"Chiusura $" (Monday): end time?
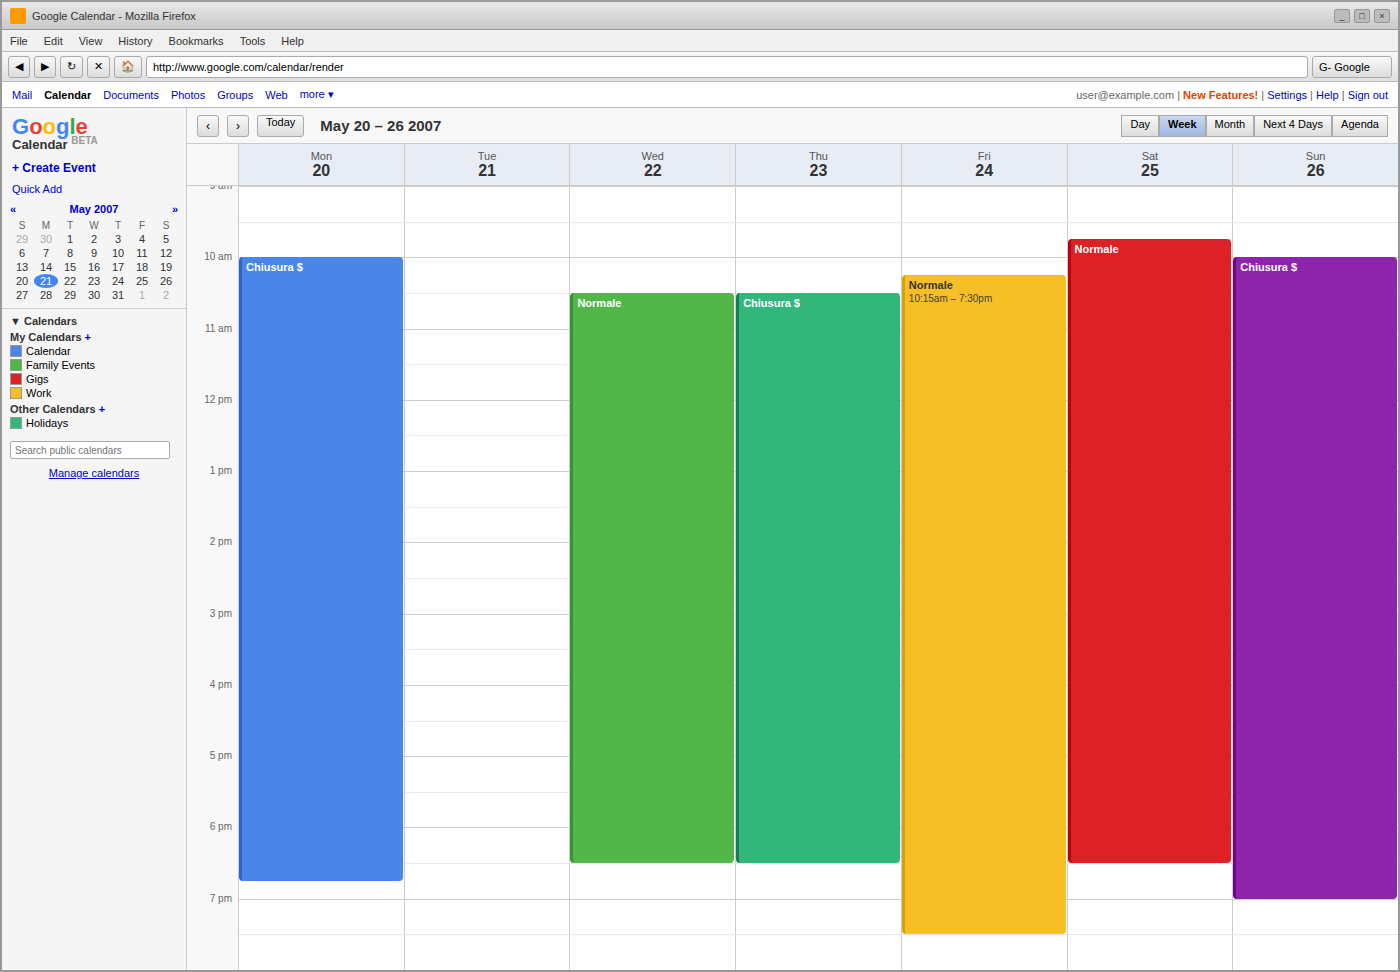
6:45 PM